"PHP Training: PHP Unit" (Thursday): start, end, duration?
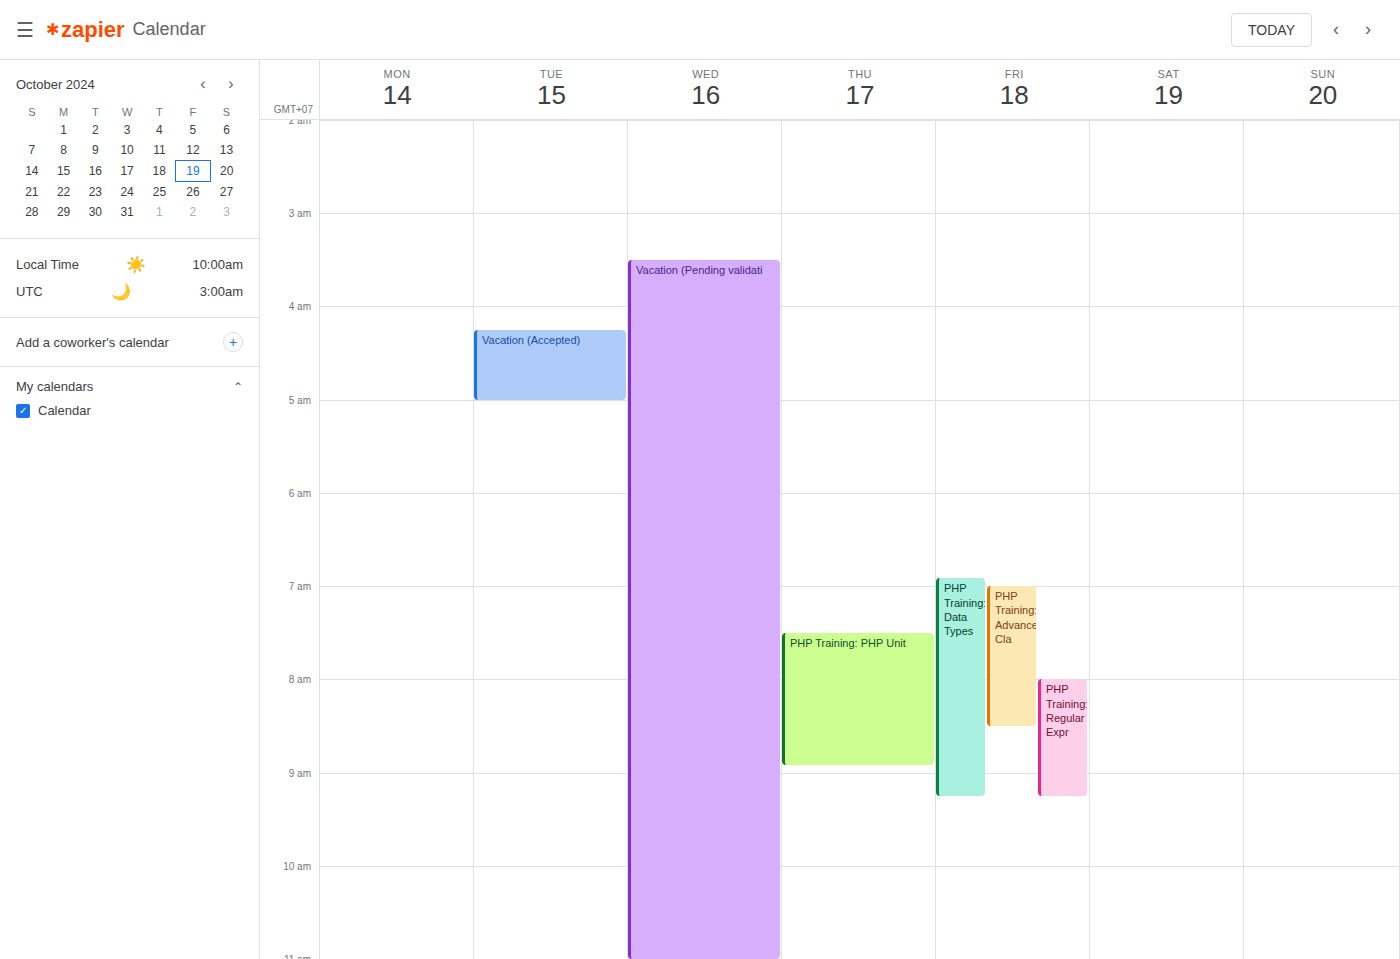
07:30 to 08:55, 1 hour 25 minutes